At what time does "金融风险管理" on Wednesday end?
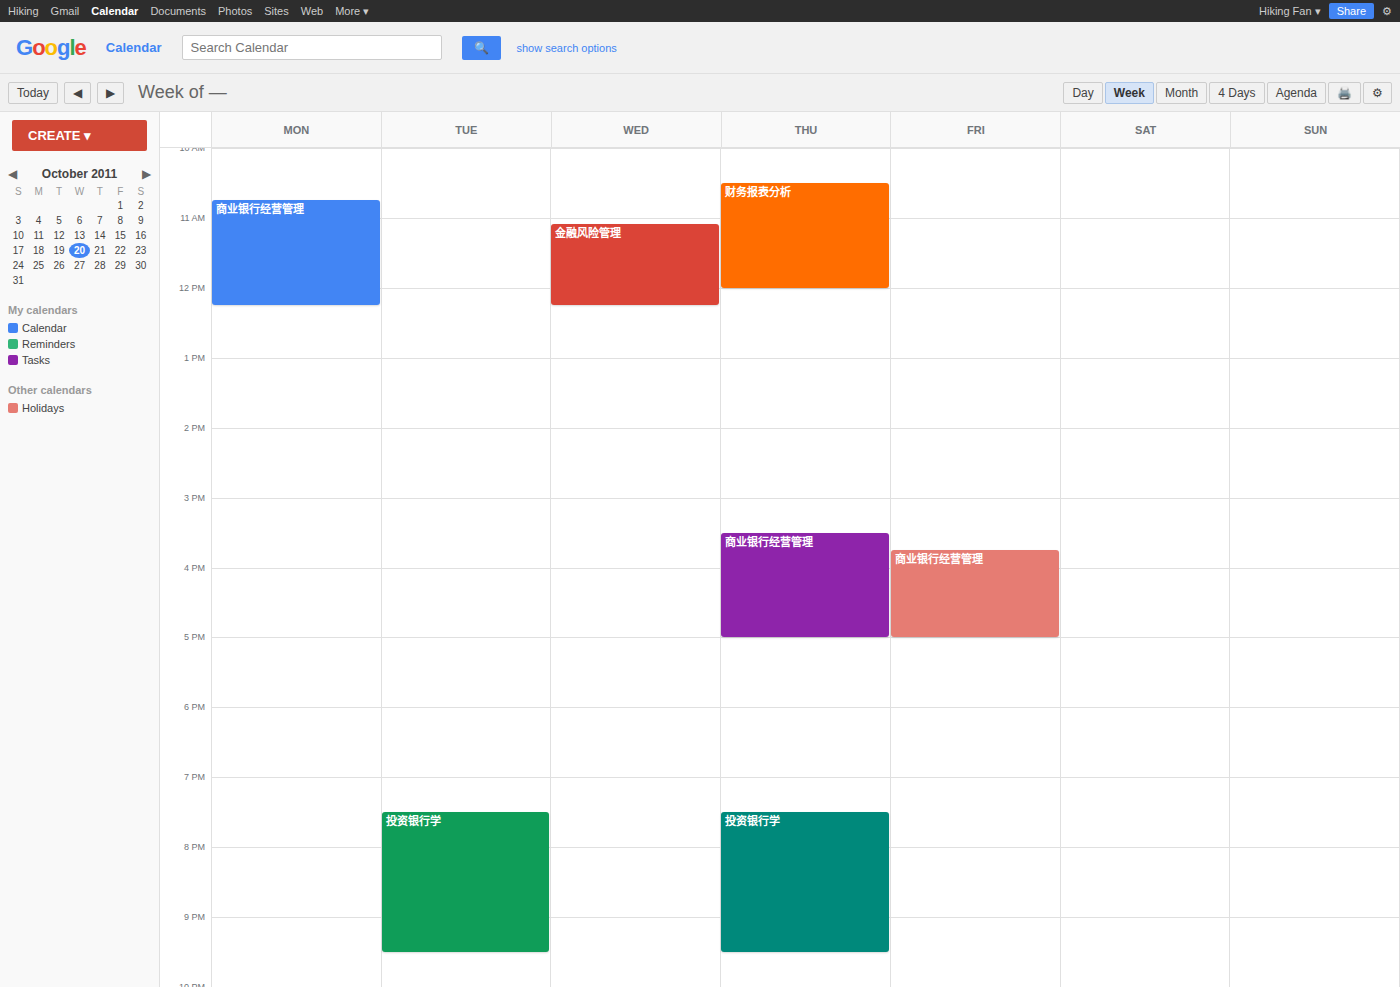
12:15 PM